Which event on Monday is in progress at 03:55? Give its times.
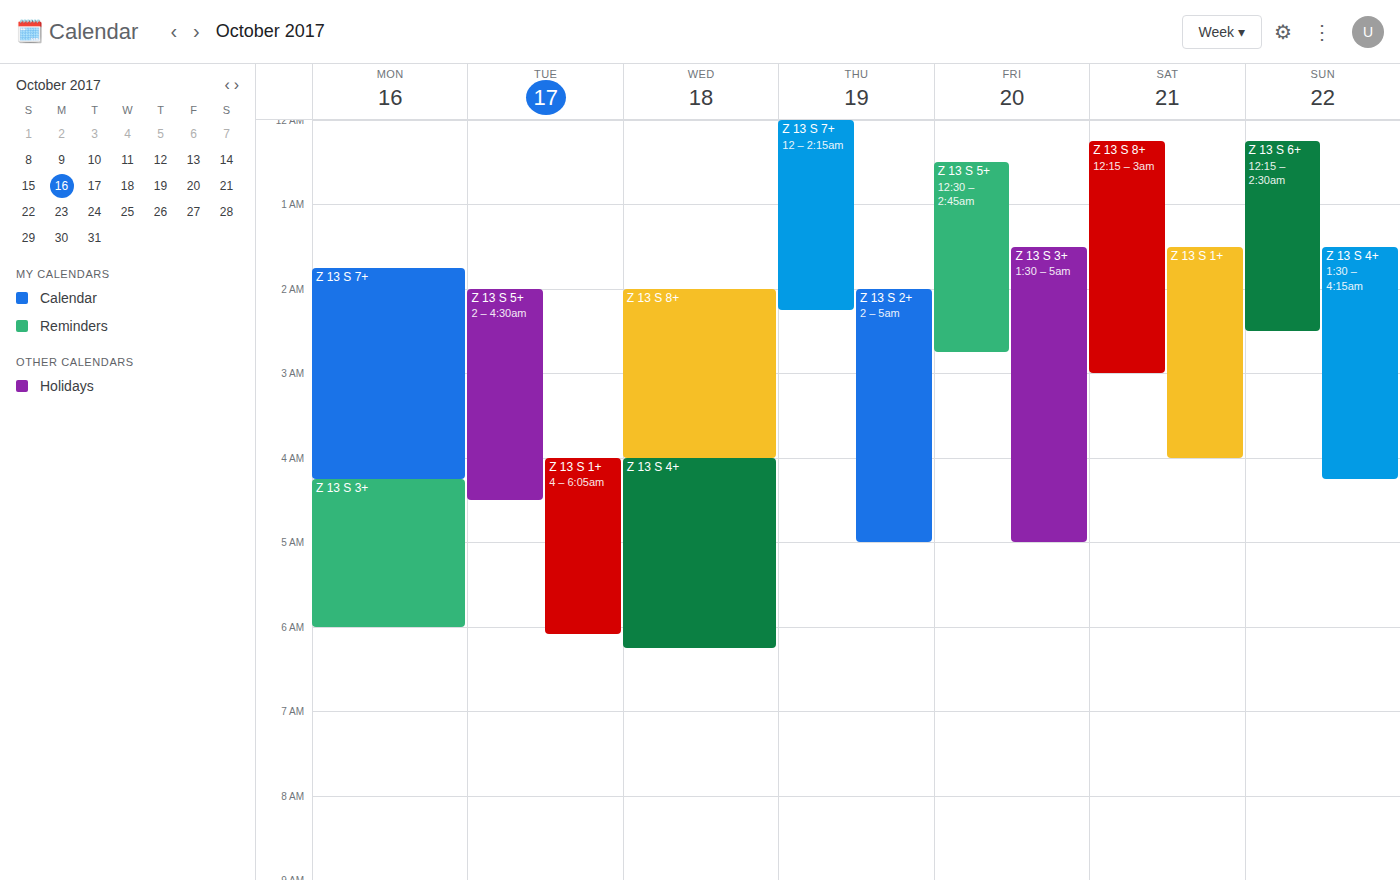
"Z 13 S 7+", 01:45 to 04:15